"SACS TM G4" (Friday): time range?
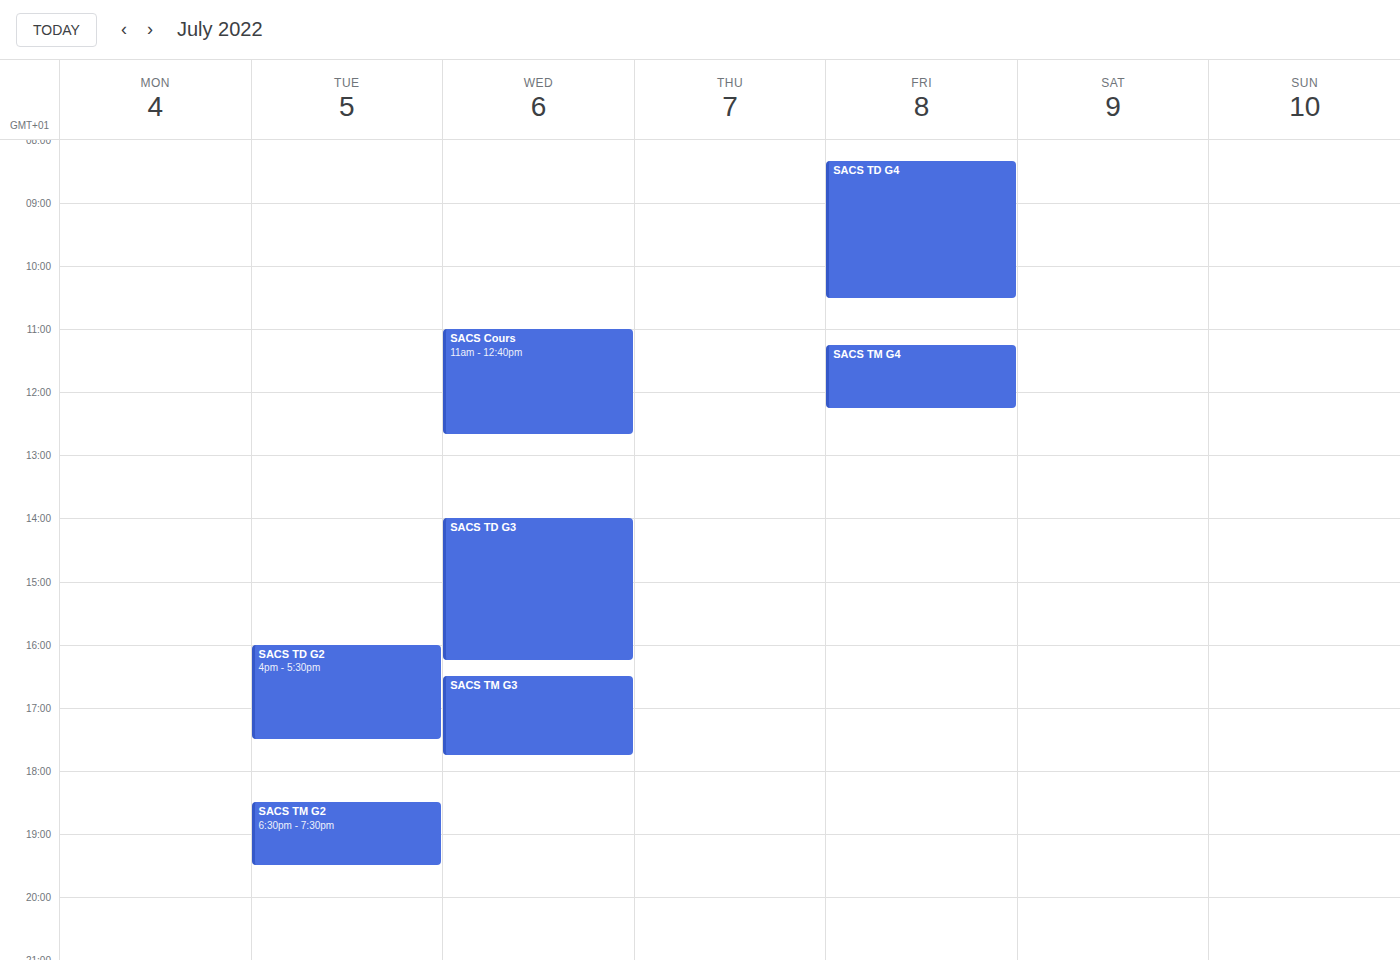
11:15 to 12:15